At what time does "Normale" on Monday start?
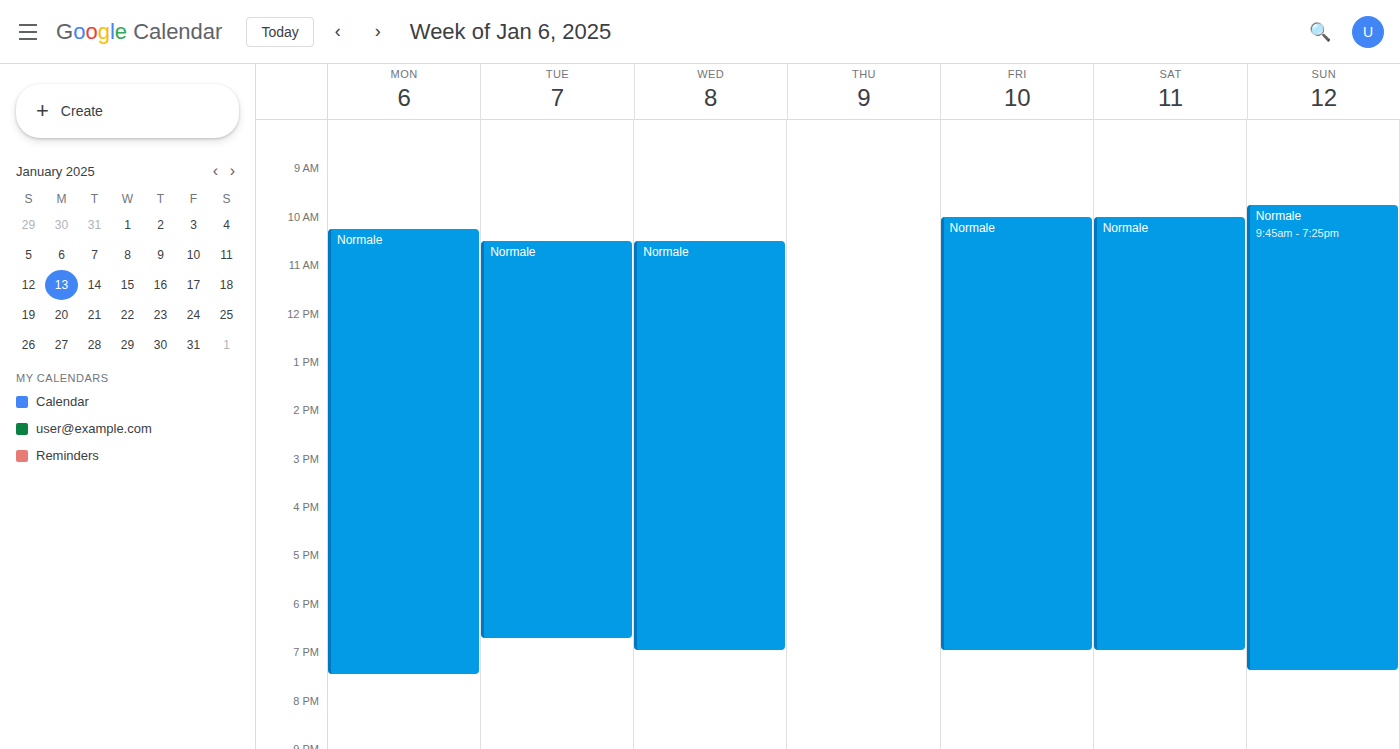
10:15 AM